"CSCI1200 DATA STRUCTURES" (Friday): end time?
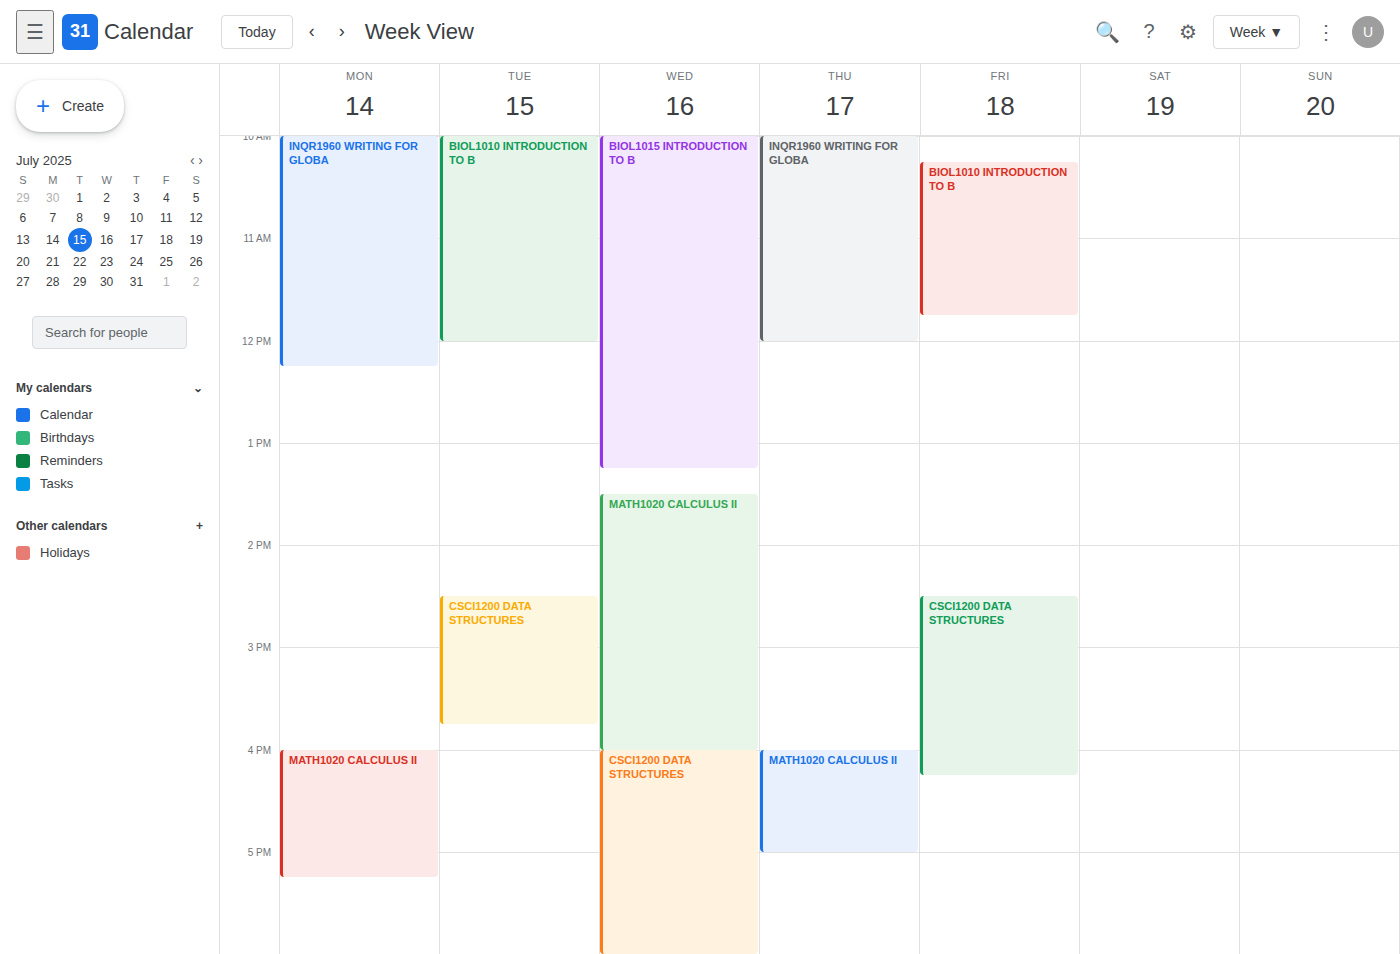
4:15 PM